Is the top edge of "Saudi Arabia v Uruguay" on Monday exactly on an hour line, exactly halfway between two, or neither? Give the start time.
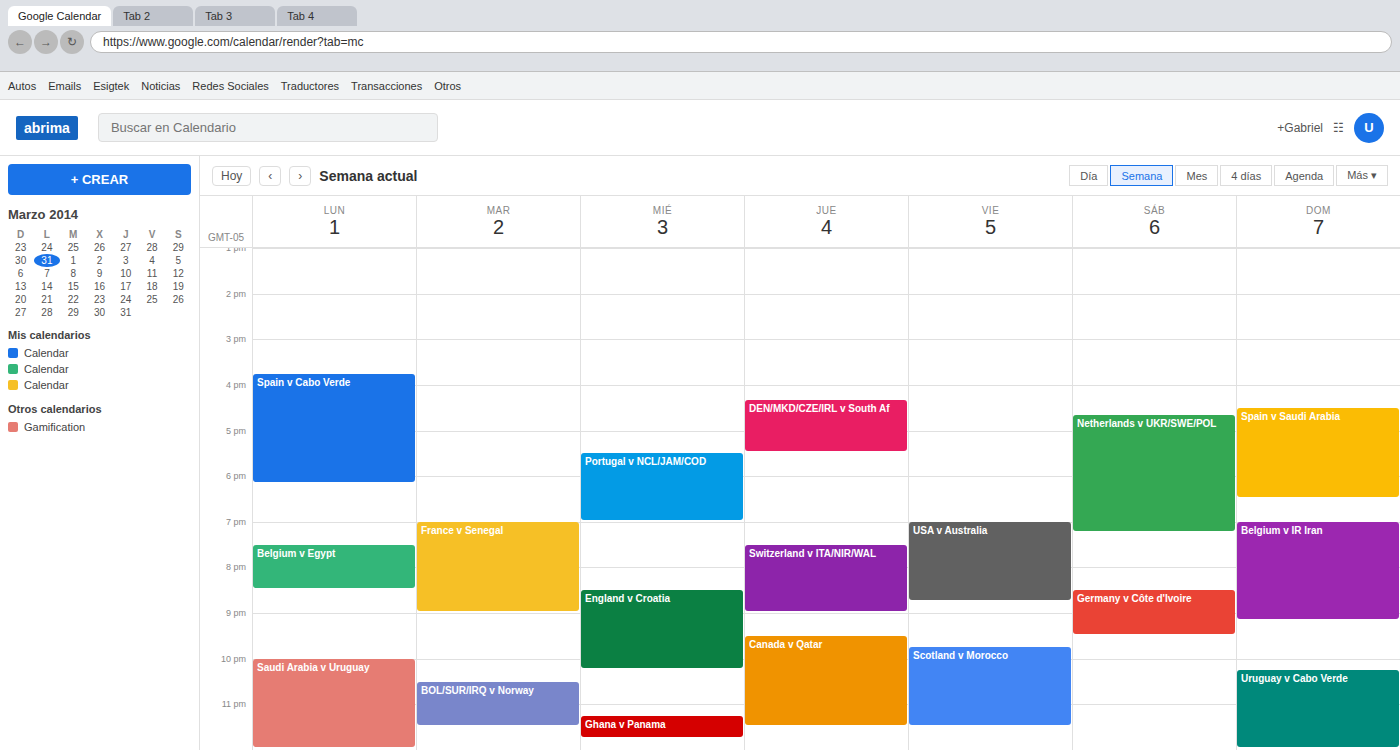
10:00 PM -- exactly on the 10 PM line.